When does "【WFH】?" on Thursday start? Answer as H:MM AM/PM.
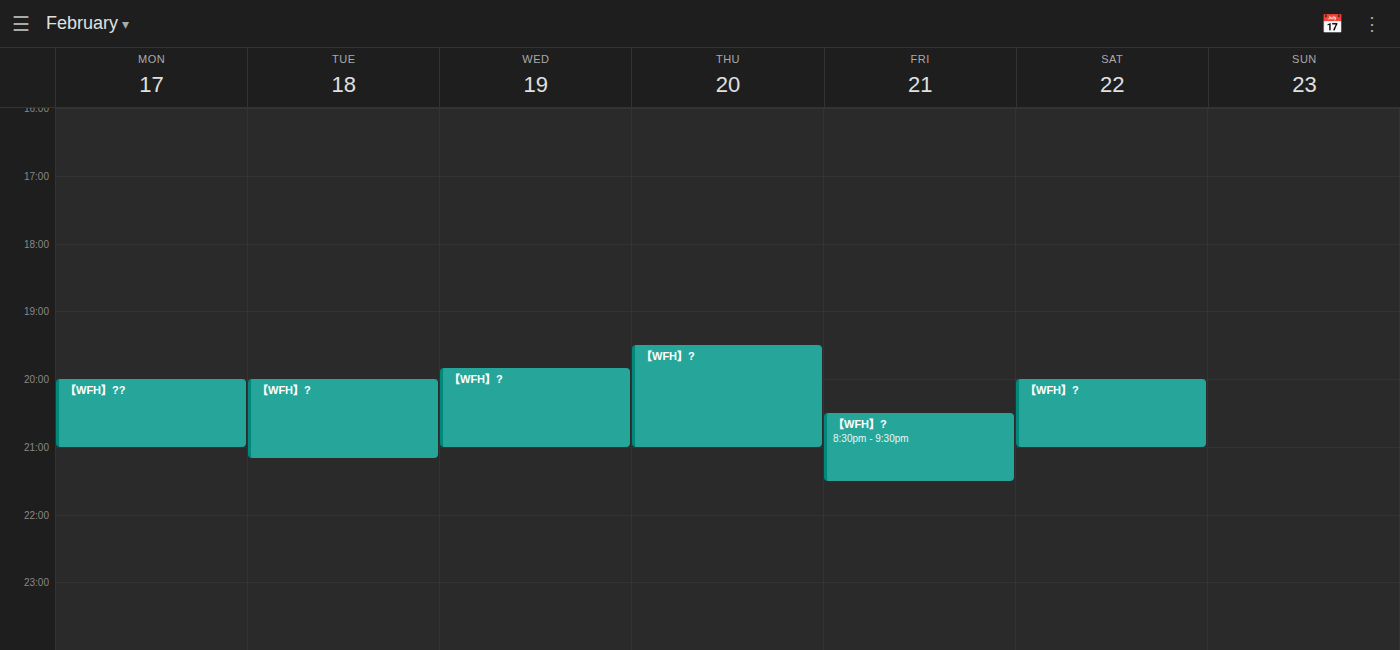
7:30 PM